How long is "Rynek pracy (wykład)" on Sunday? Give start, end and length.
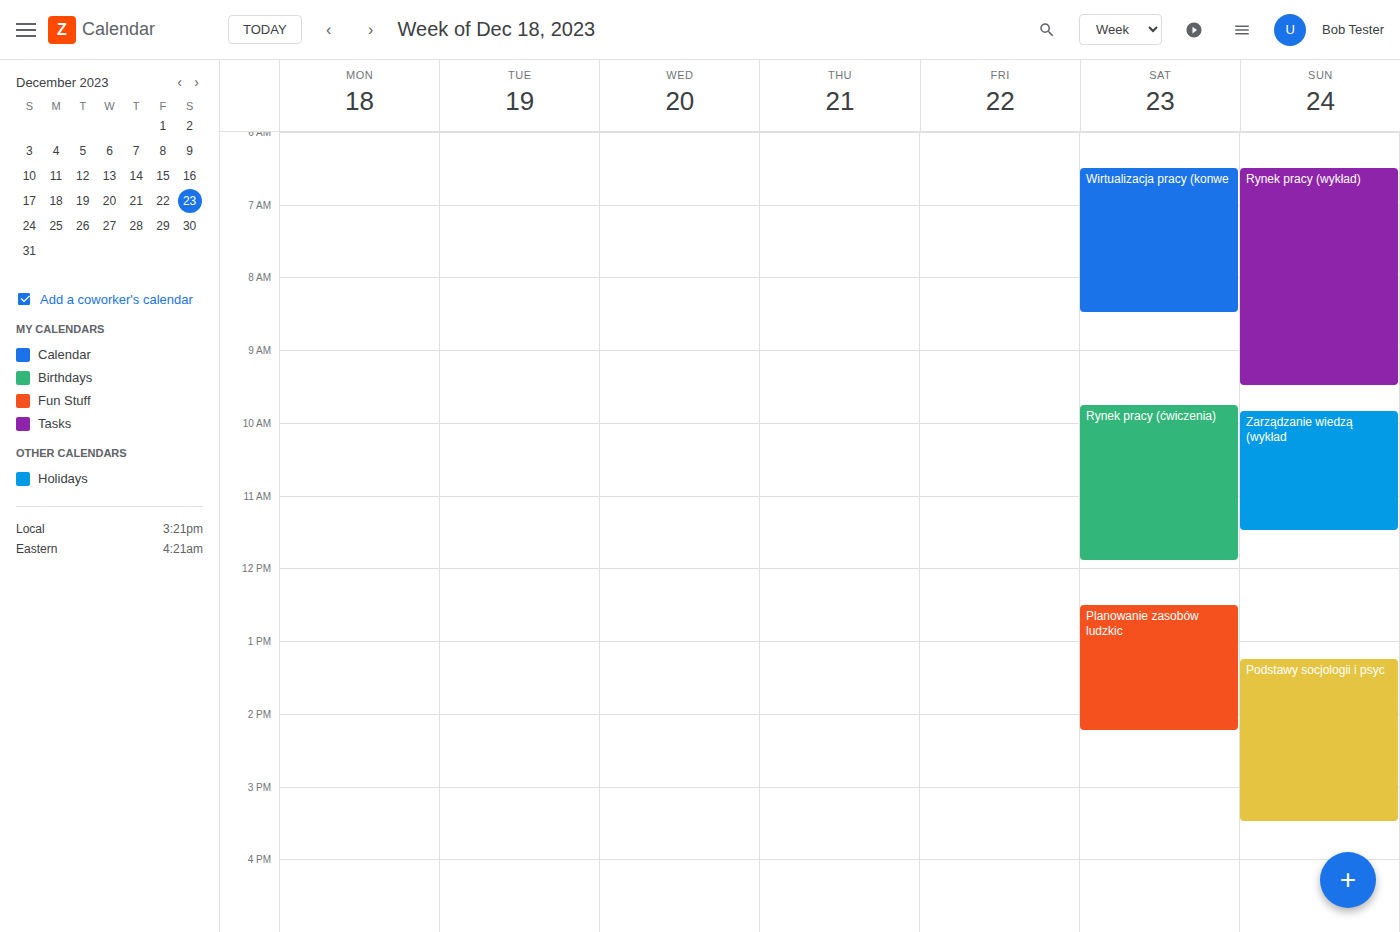
6:30 AM to 9:30 AM, 3 hours